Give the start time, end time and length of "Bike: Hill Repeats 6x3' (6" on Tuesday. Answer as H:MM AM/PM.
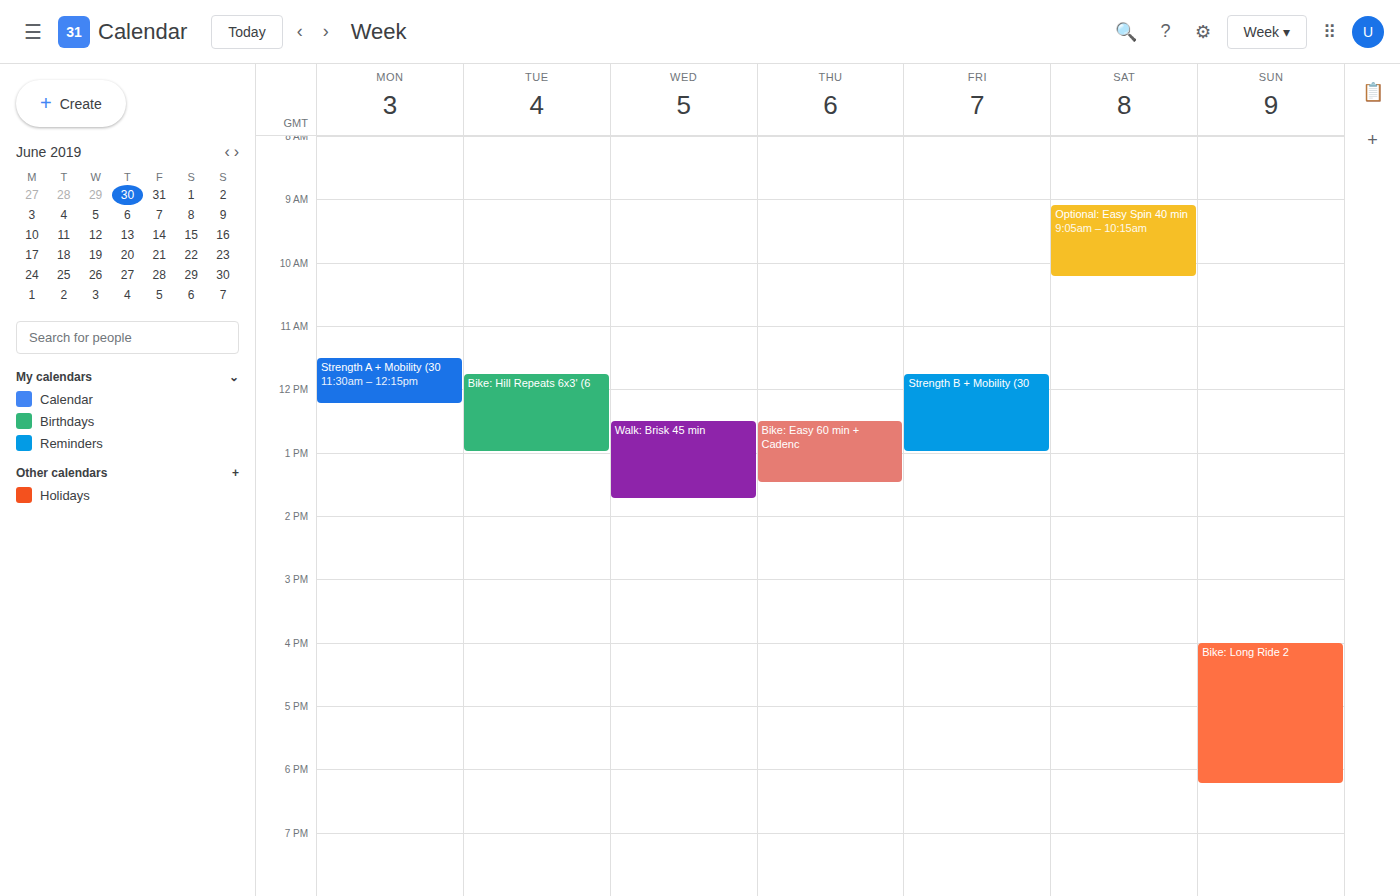
11:45 AM to 1:00 PM, 1 hour 15 minutes